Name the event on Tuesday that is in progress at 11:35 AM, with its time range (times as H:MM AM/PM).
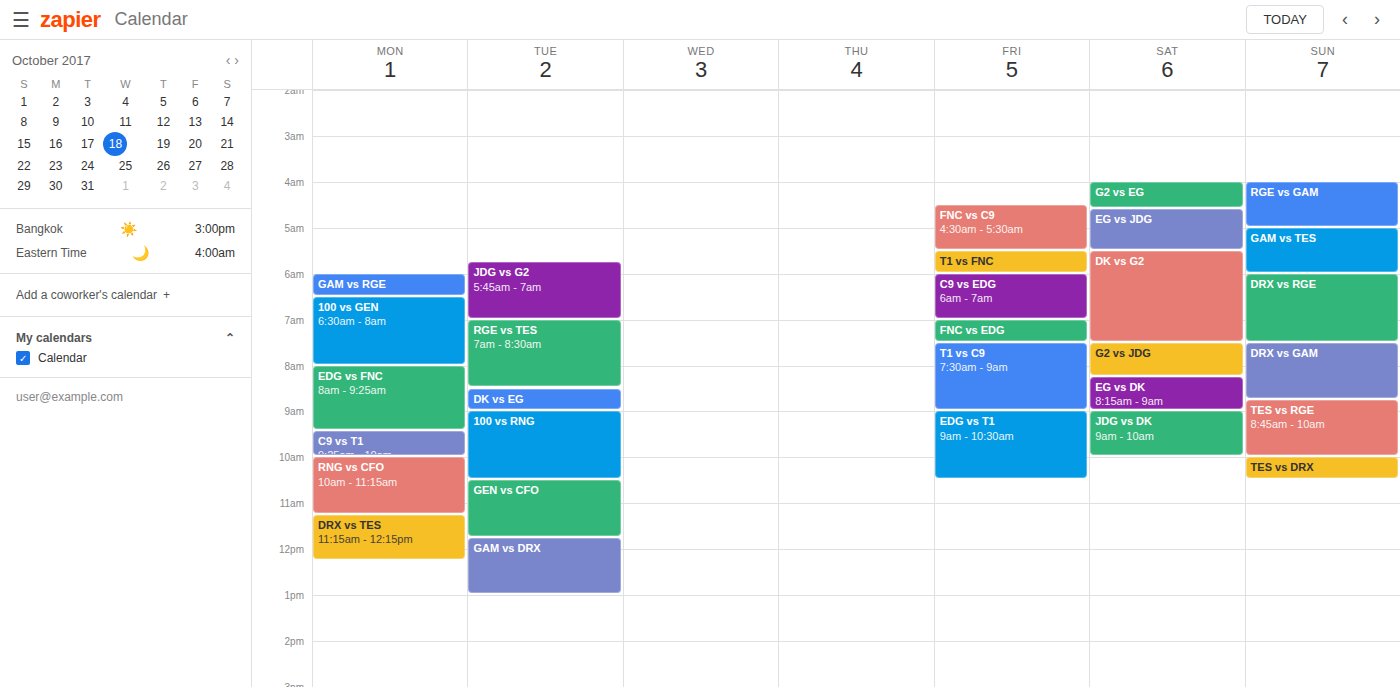
"GEN vs CFO", 10:30 AM to 11:45 AM